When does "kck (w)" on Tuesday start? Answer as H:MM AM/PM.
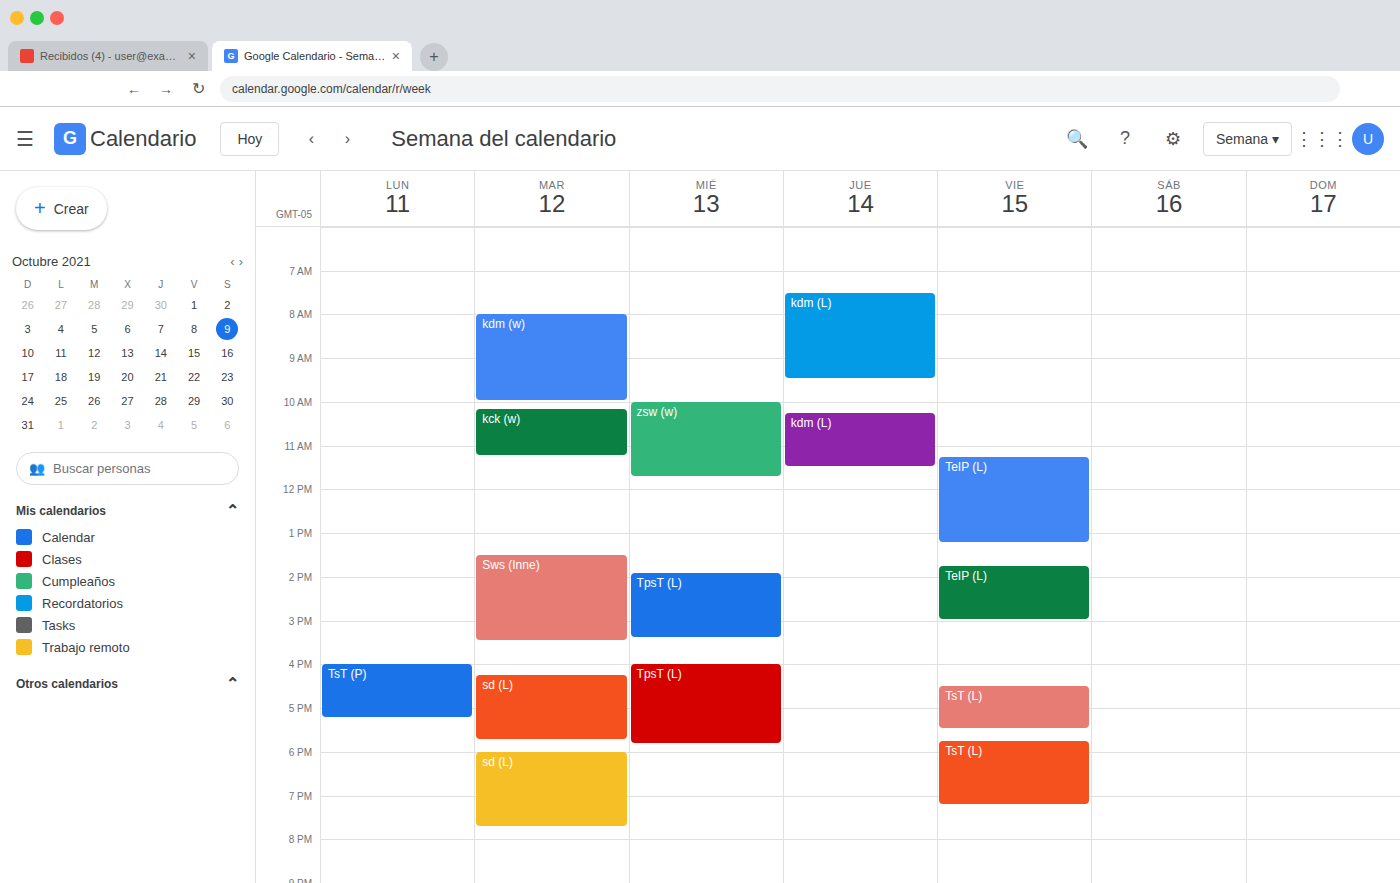
10:10 AM